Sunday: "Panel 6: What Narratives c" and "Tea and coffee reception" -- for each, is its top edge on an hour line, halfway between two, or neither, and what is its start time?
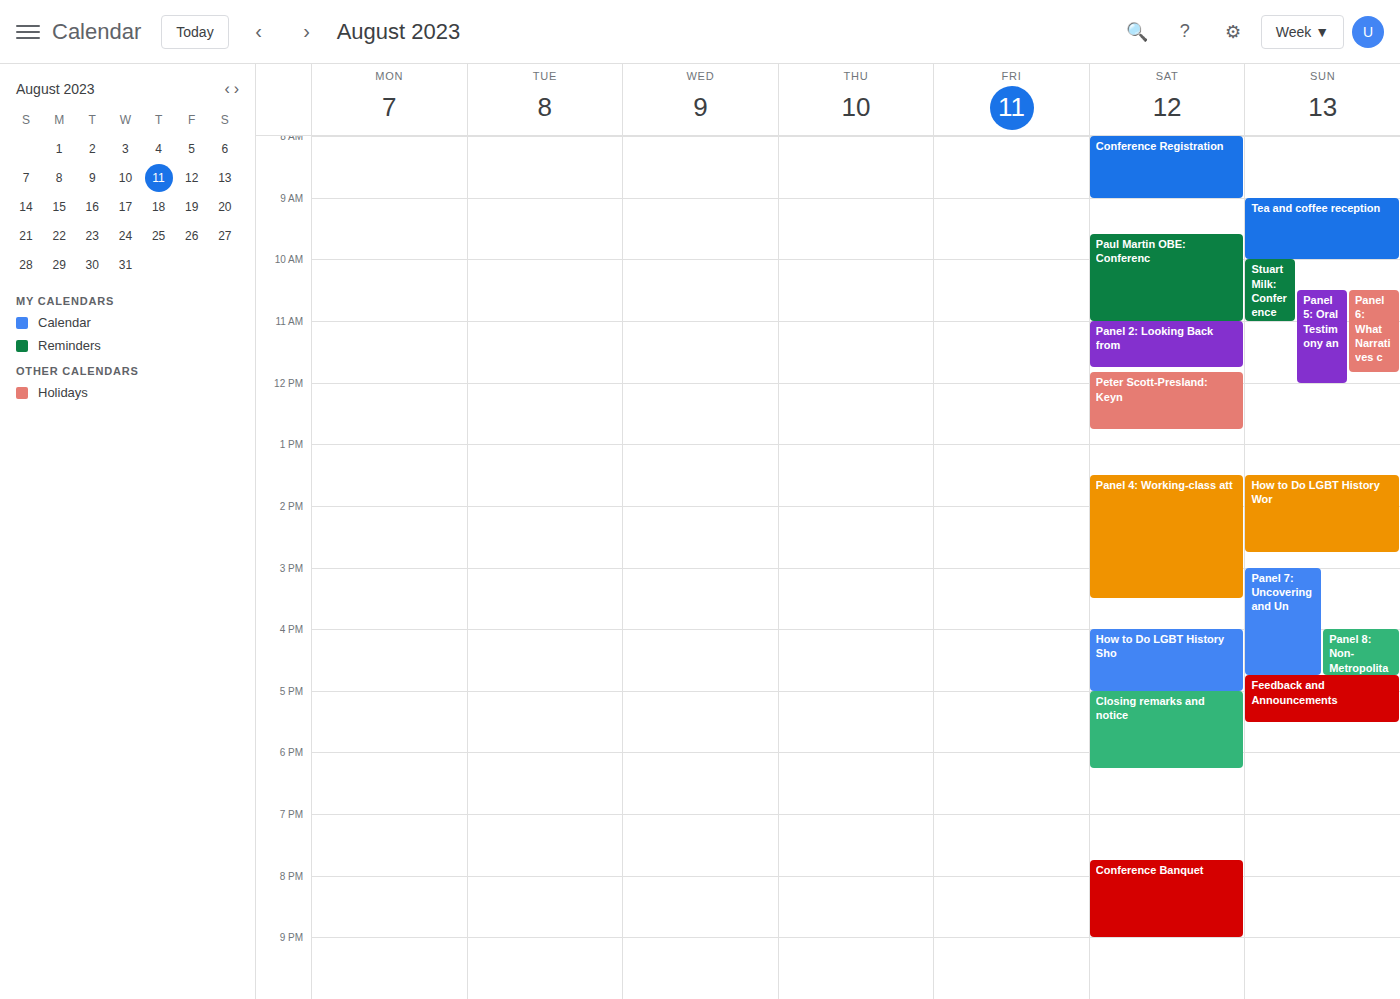
"Panel 6: What Narratives c": 10:30 AM, halfway between the 10 AM and 11 AM lines. "Tea and coffee reception": 9:00 AM, exactly on the 9 AM line.